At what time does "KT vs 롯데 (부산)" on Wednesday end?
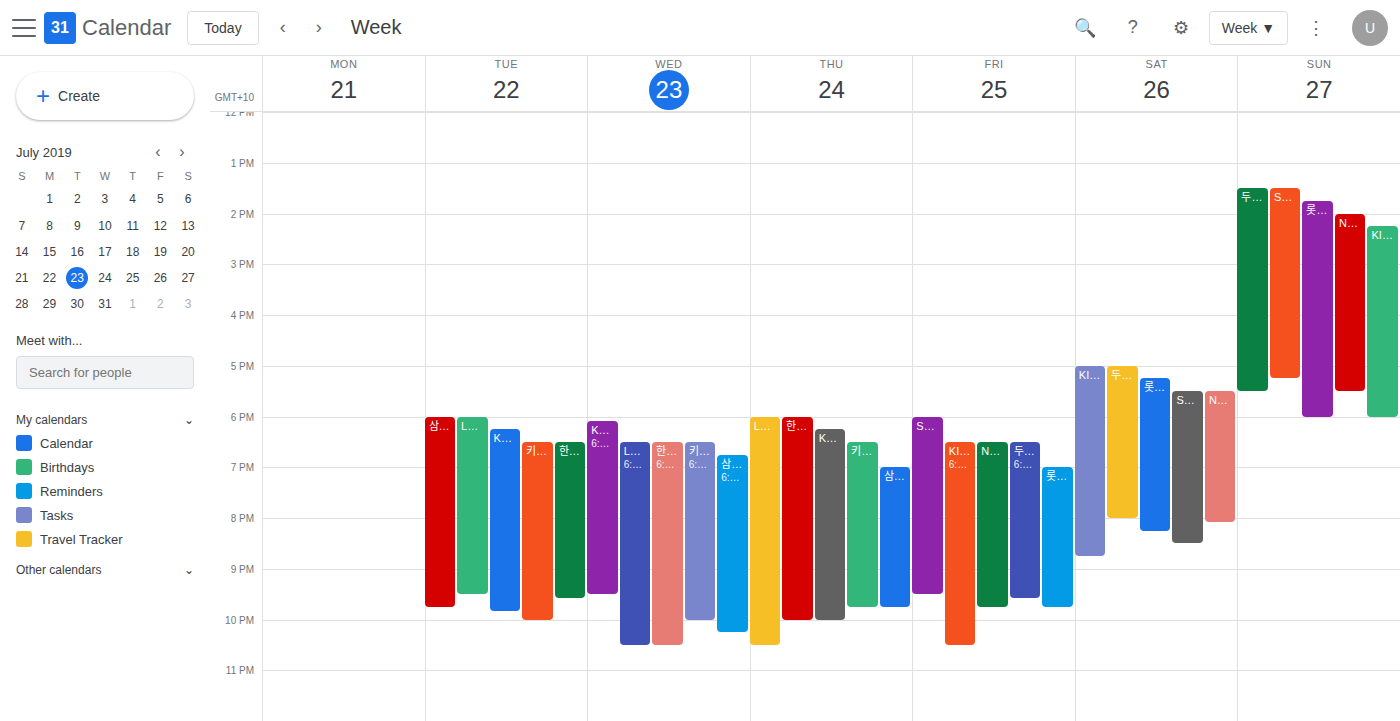
9:30 PM